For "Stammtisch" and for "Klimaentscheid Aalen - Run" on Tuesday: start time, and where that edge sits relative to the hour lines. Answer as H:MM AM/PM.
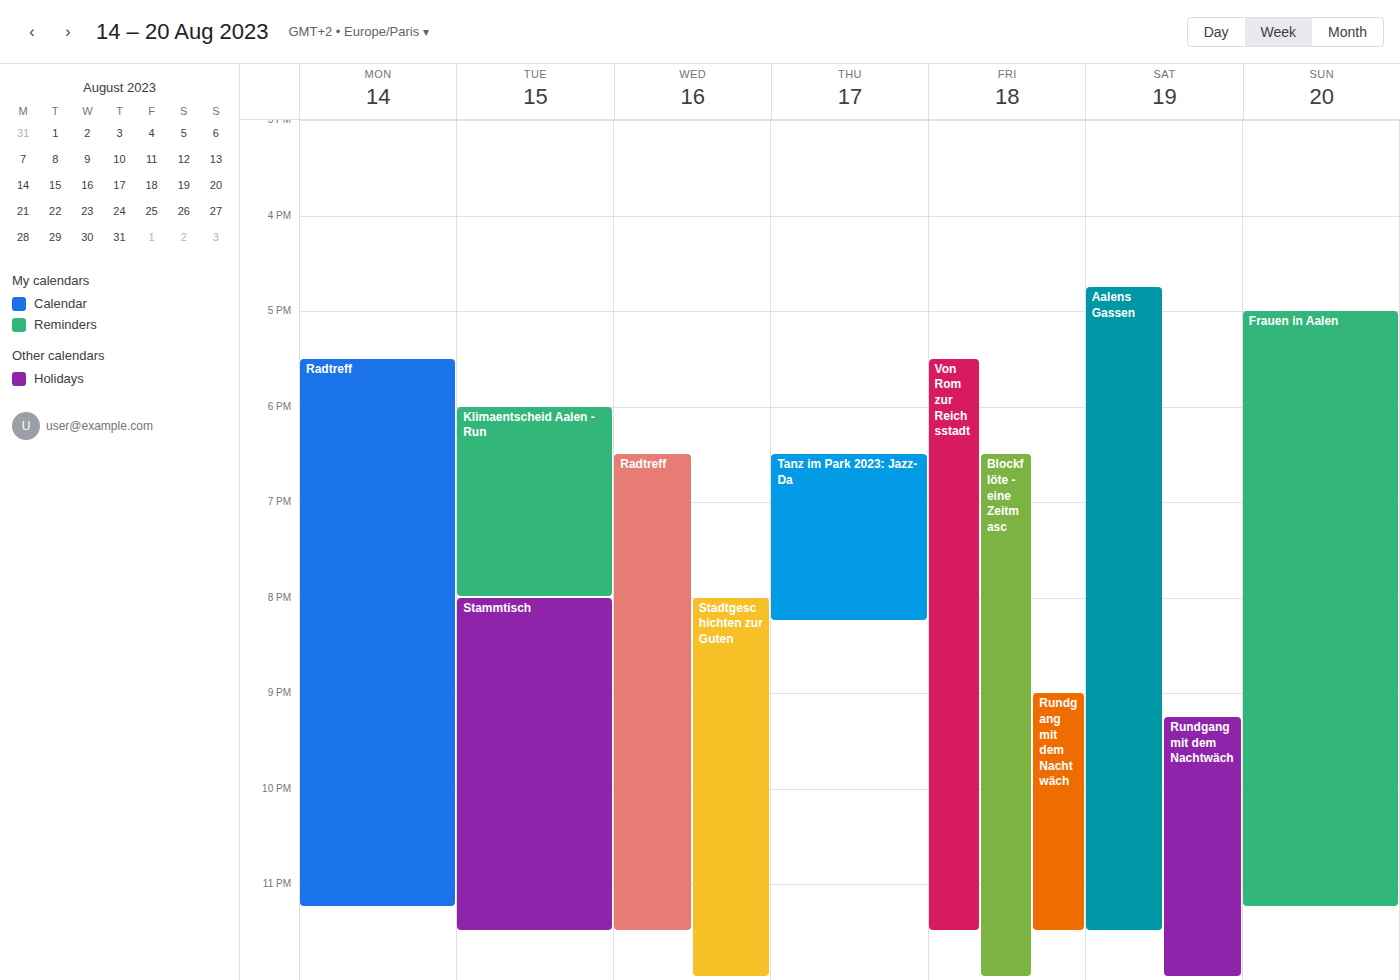
"Stammtisch": 8:00 PM, exactly on the 8 PM line. "Klimaentscheid Aalen - Run": 6:00 PM, exactly on the 6 PM line.